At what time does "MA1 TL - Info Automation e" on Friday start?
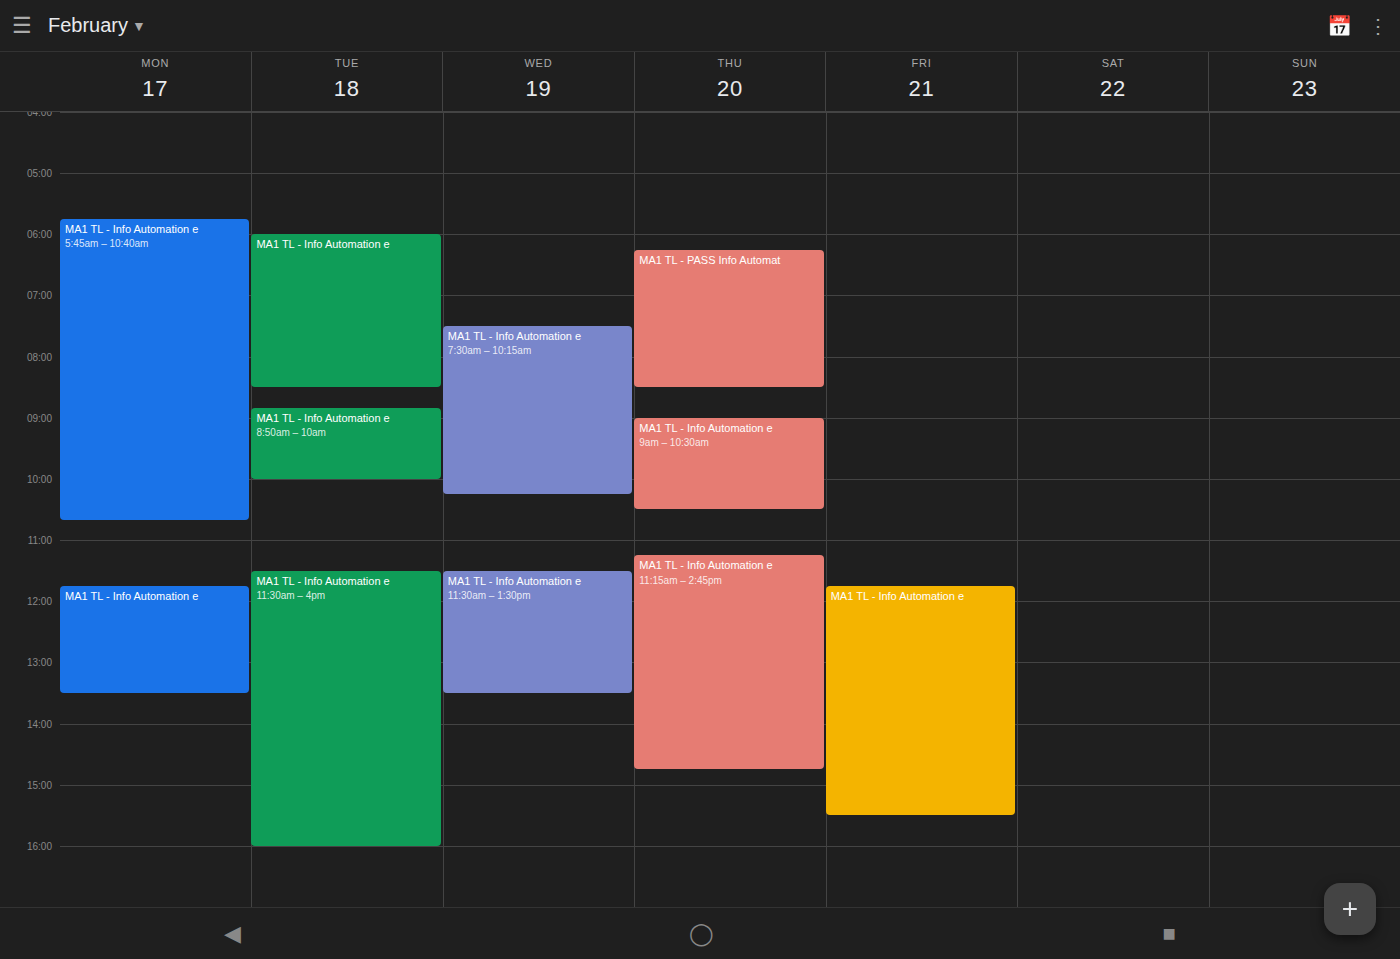
11:45 AM